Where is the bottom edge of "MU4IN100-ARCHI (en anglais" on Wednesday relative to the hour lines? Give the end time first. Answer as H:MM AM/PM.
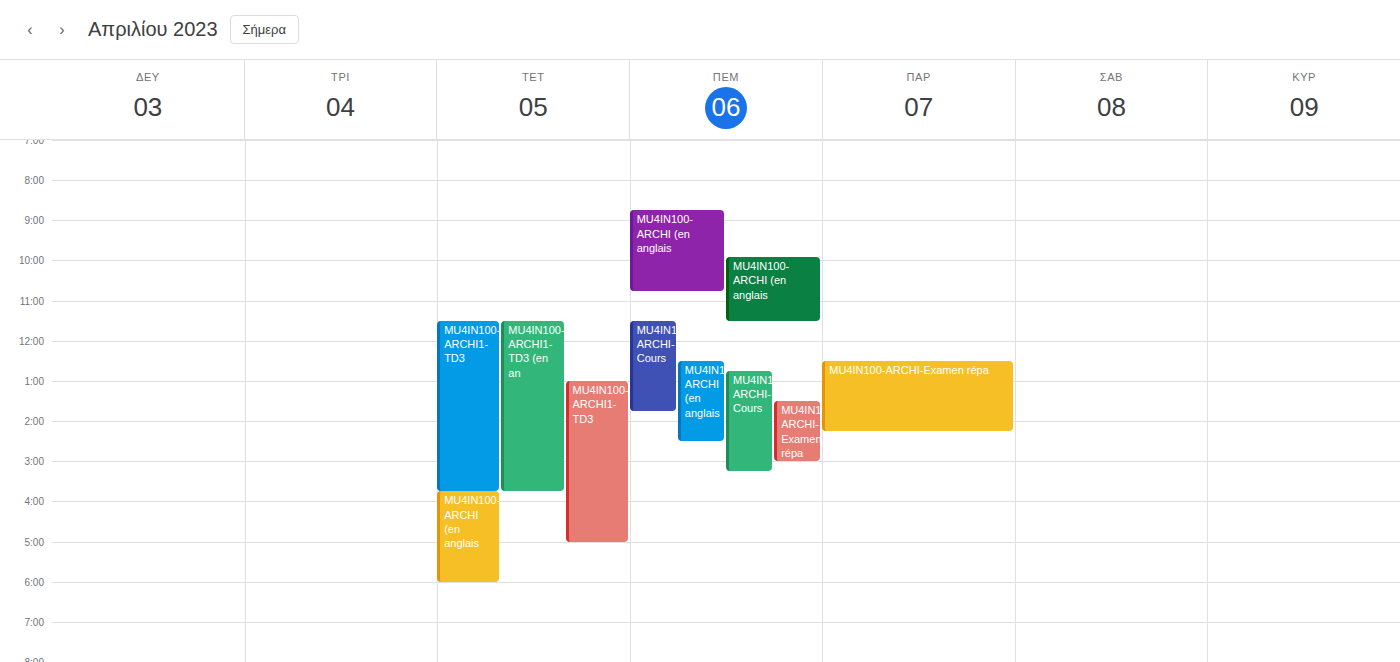
6:00 PM -- exactly on the 6 PM line.